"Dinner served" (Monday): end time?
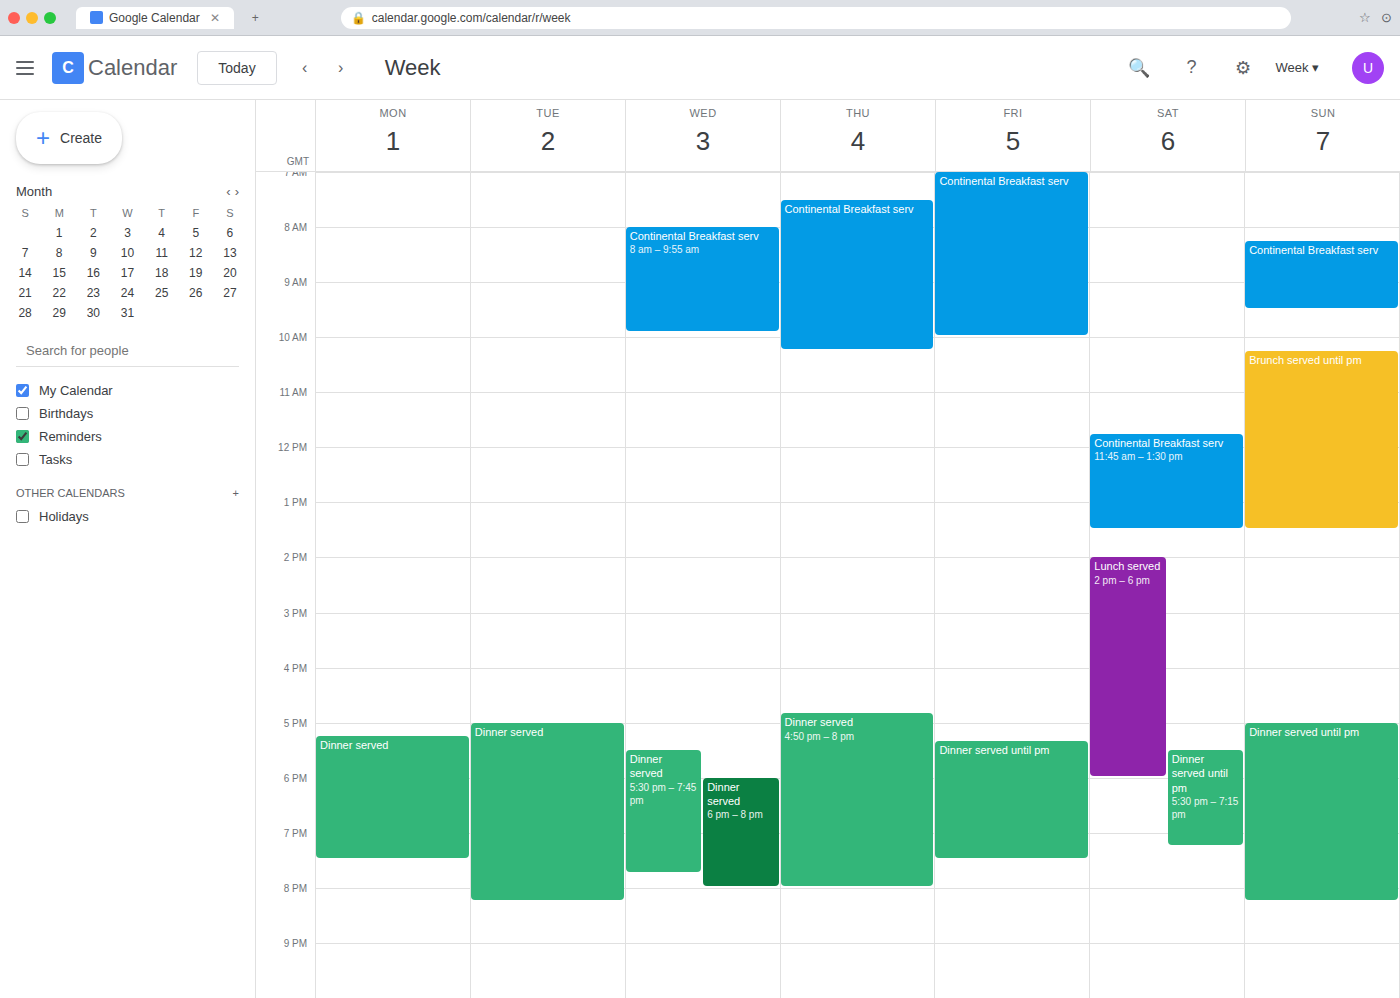
7:30 PM